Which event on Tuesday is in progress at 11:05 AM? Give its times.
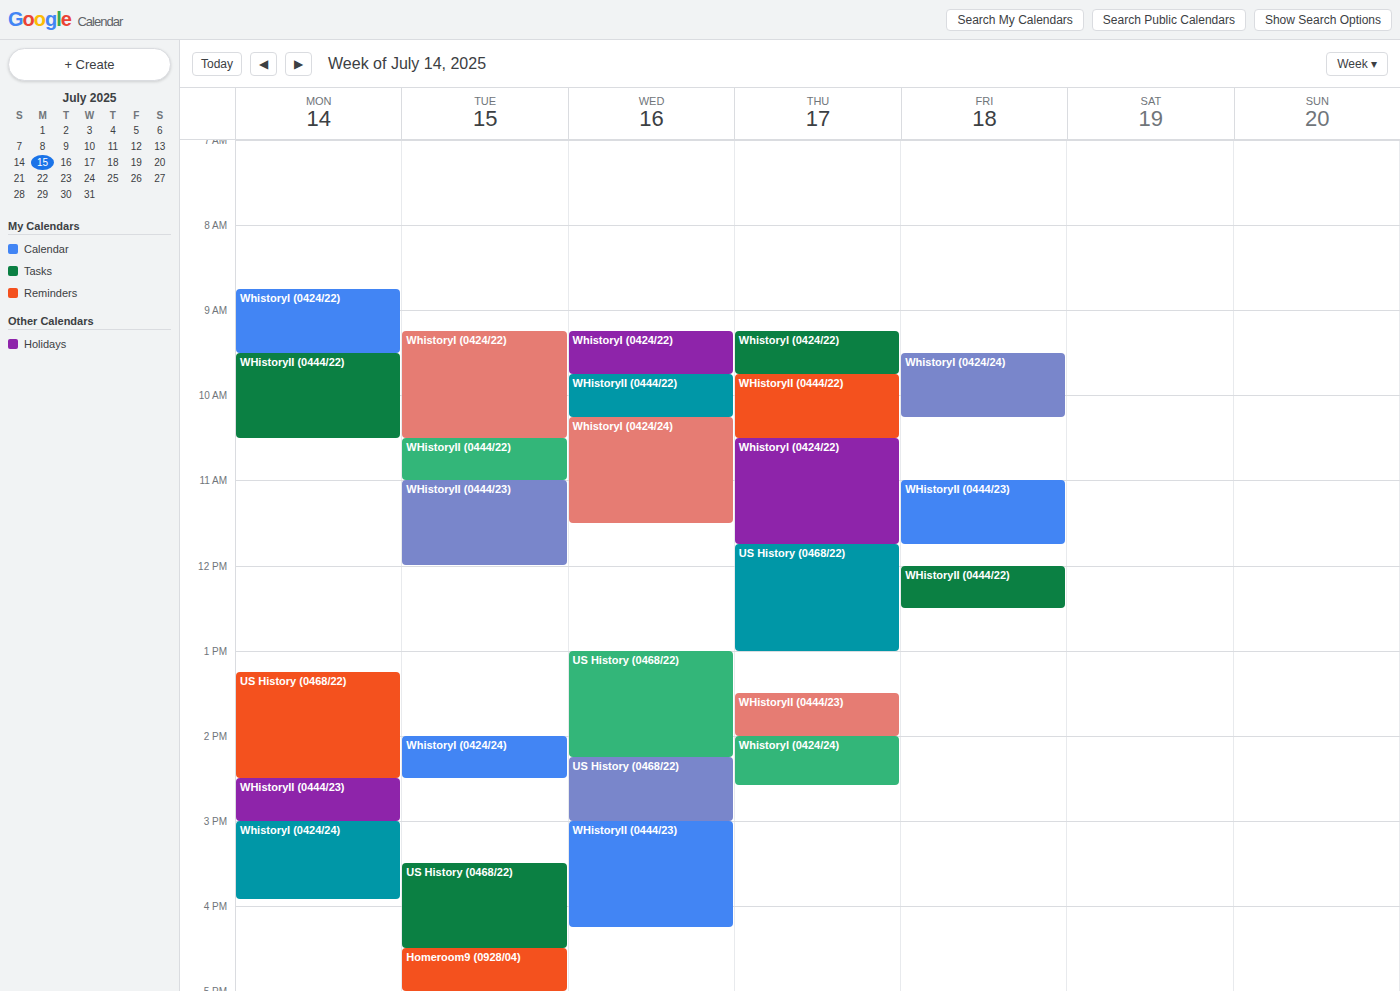
"WHistoryII (0444/23)", 11:00 AM to 12:00 PM